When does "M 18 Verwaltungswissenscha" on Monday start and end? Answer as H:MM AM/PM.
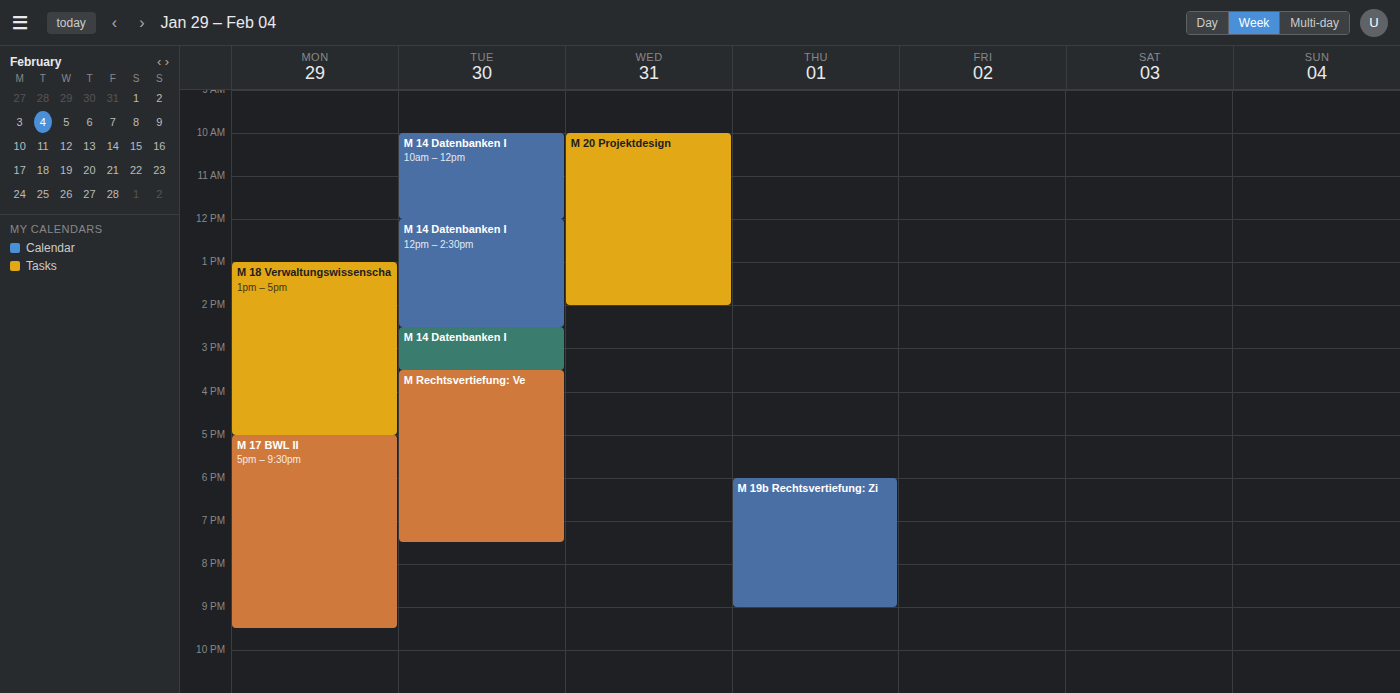
1:00 PM to 5:00 PM